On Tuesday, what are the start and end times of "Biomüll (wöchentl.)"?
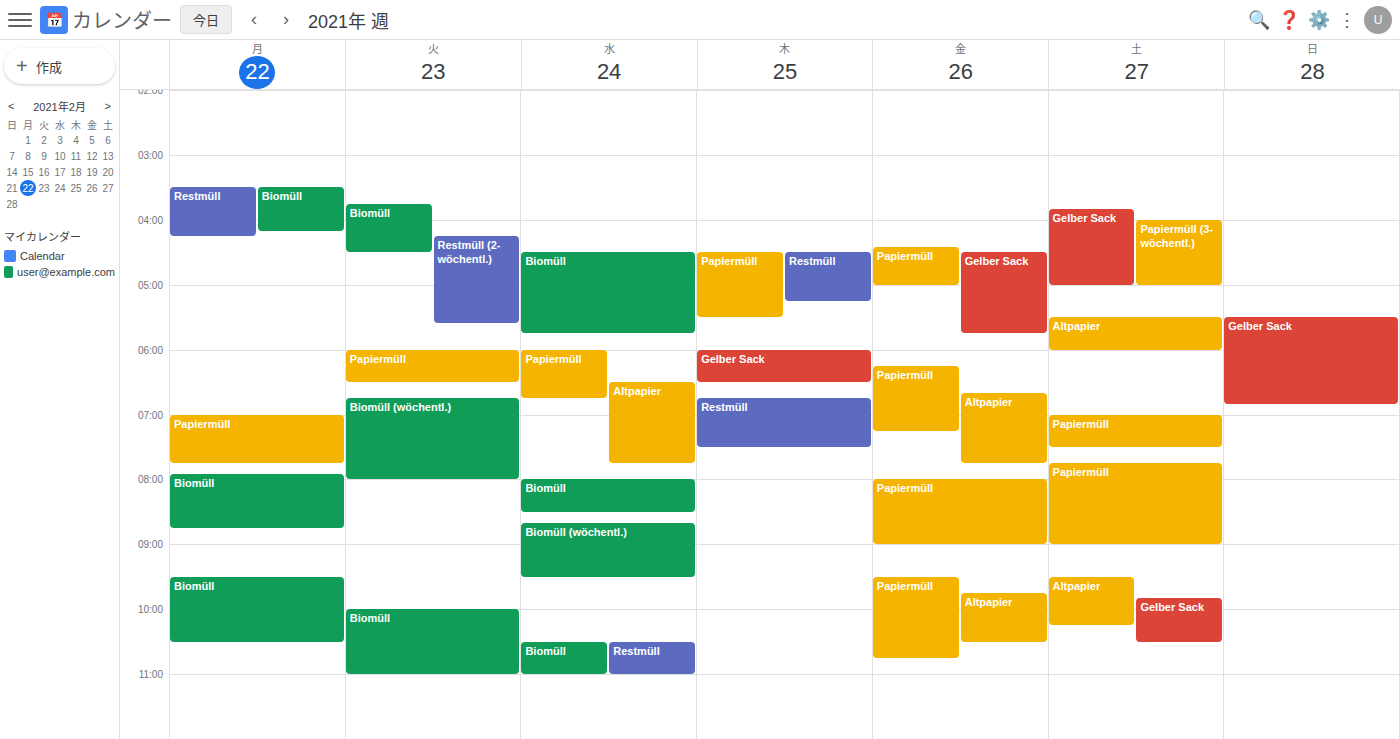
6:45 AM to 8:00 AM